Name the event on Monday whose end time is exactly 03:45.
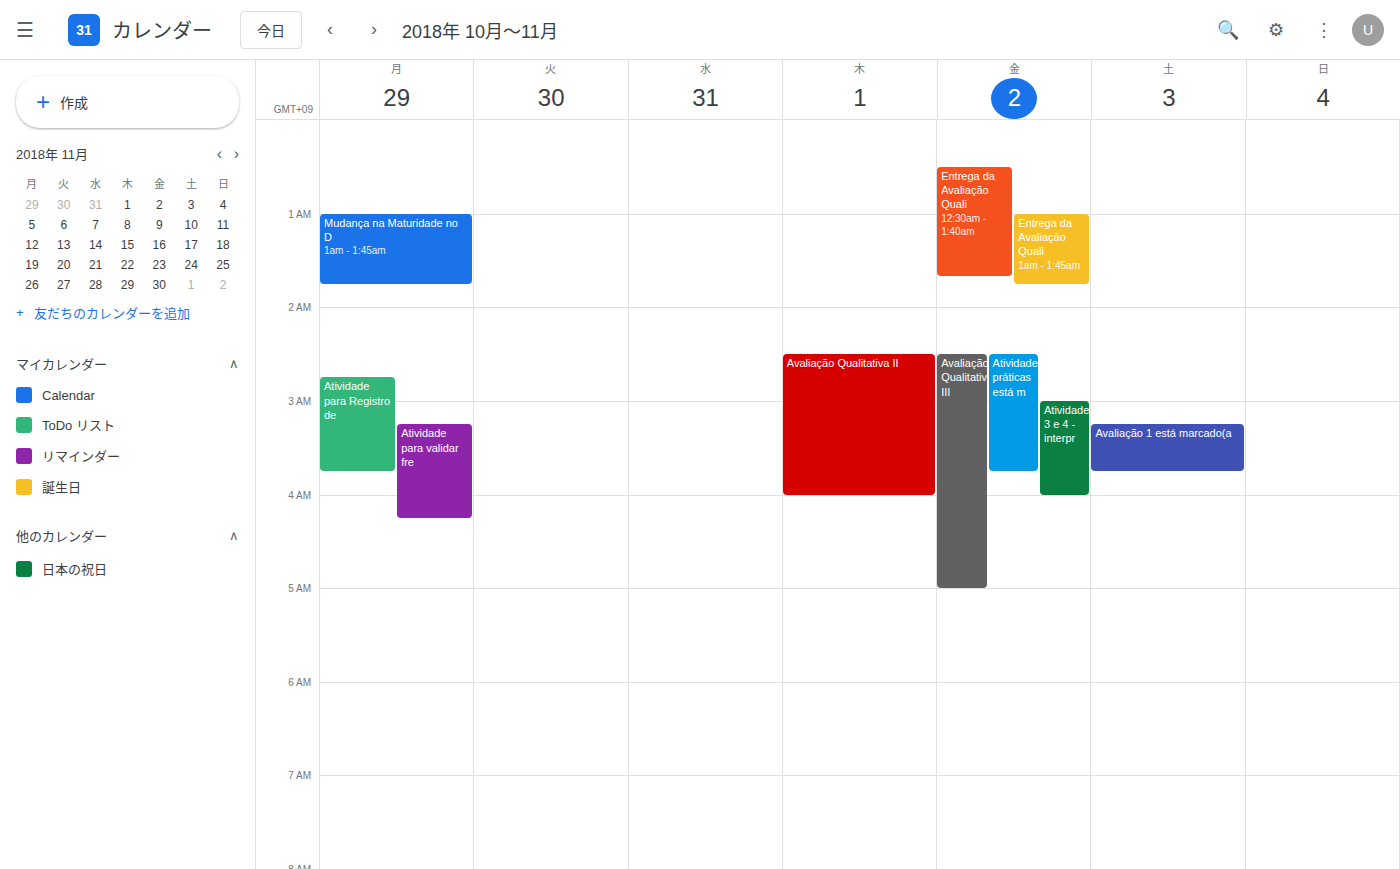
"Atividade para Registro de"